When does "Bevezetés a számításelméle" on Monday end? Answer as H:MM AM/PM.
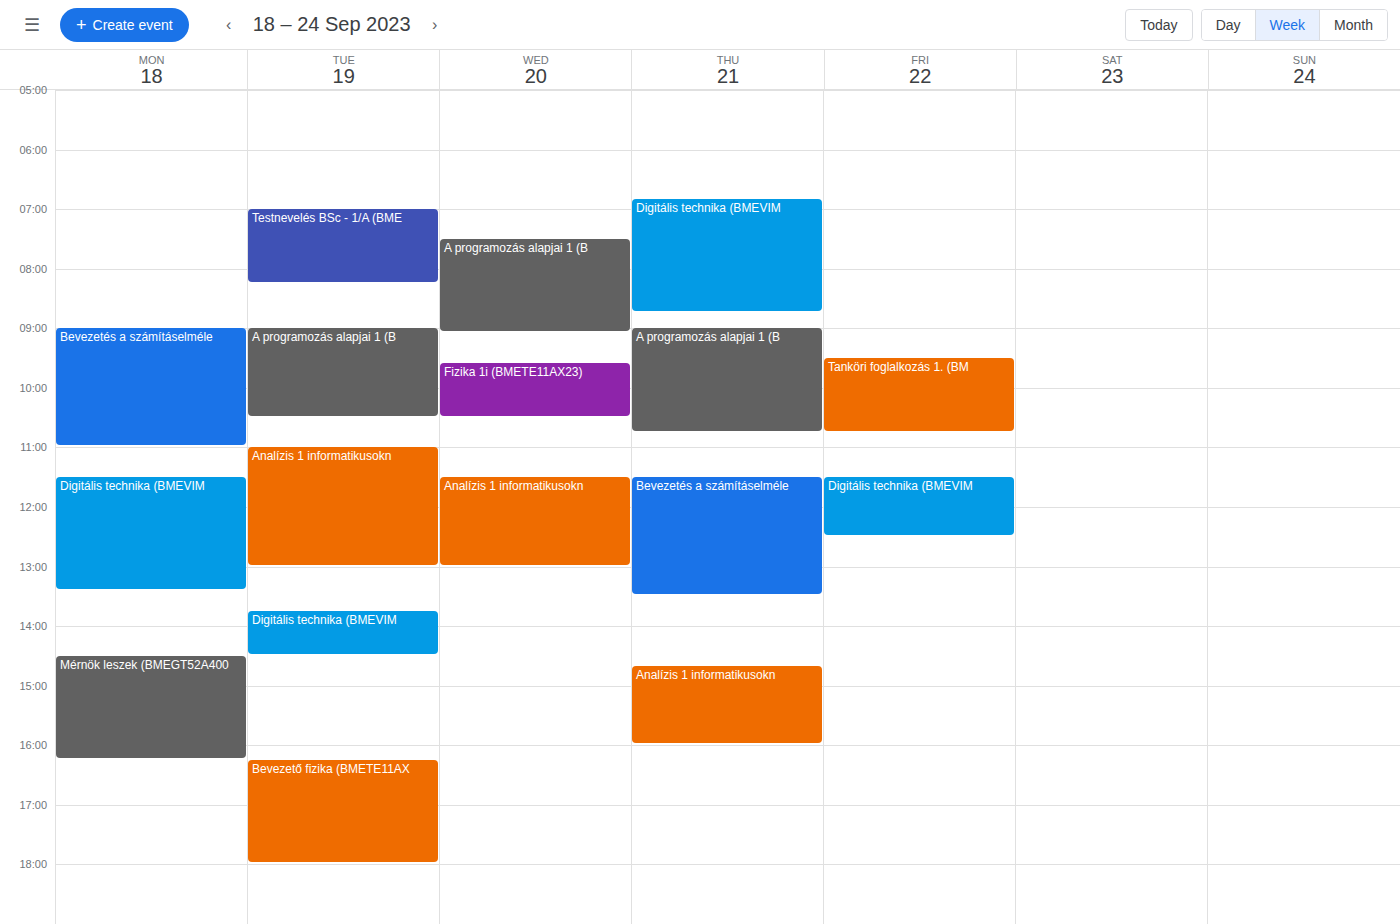
11:00 AM